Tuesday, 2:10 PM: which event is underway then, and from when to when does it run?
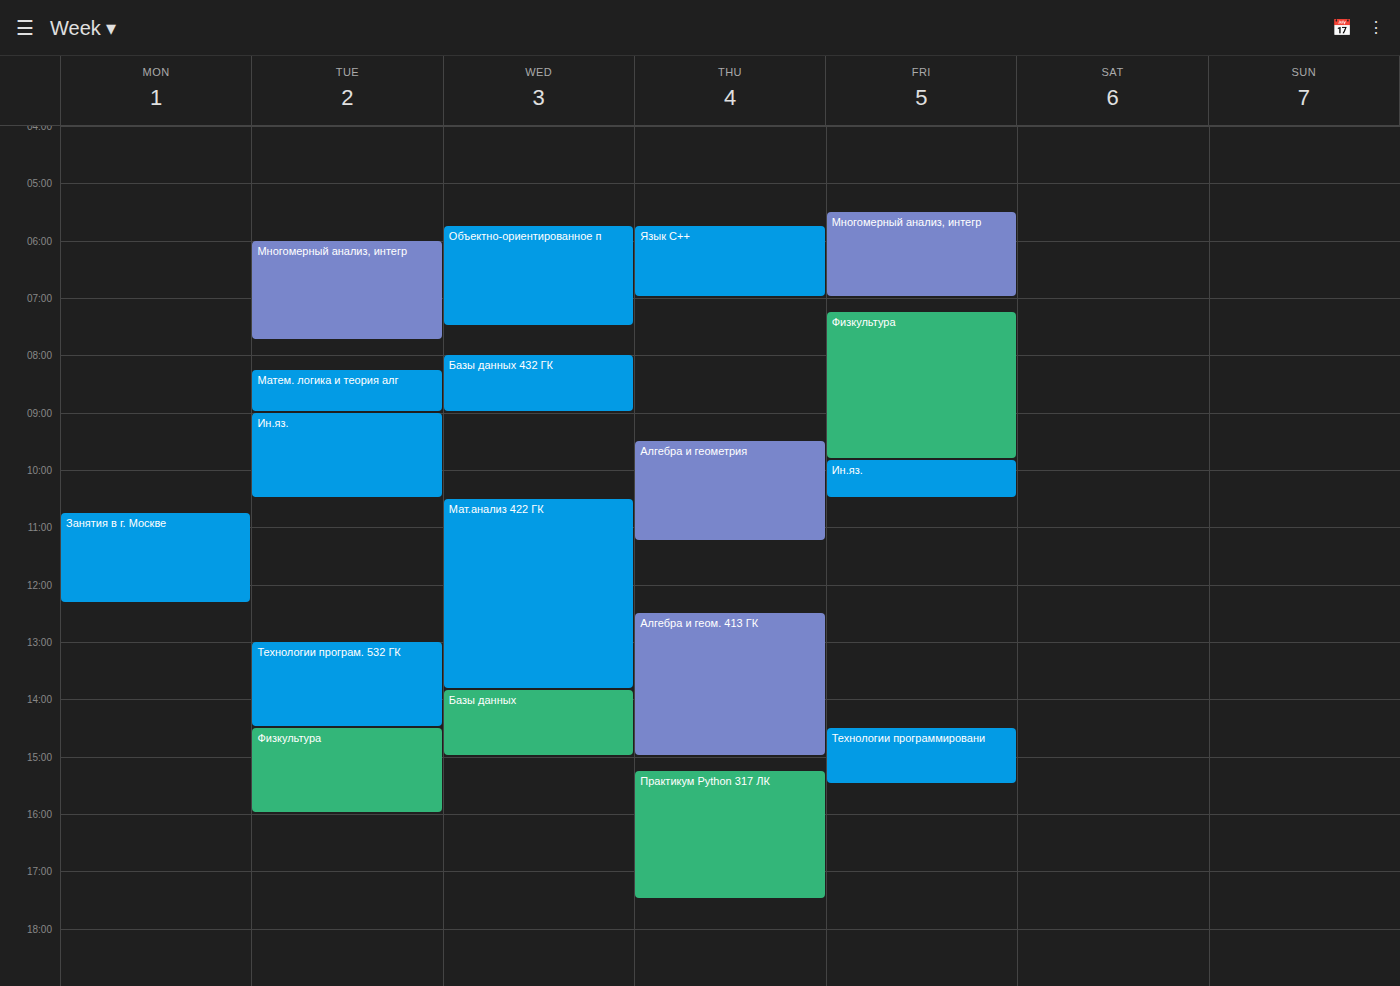
"Технологии програм. 532 ГК", 1:00 PM to 2:30 PM